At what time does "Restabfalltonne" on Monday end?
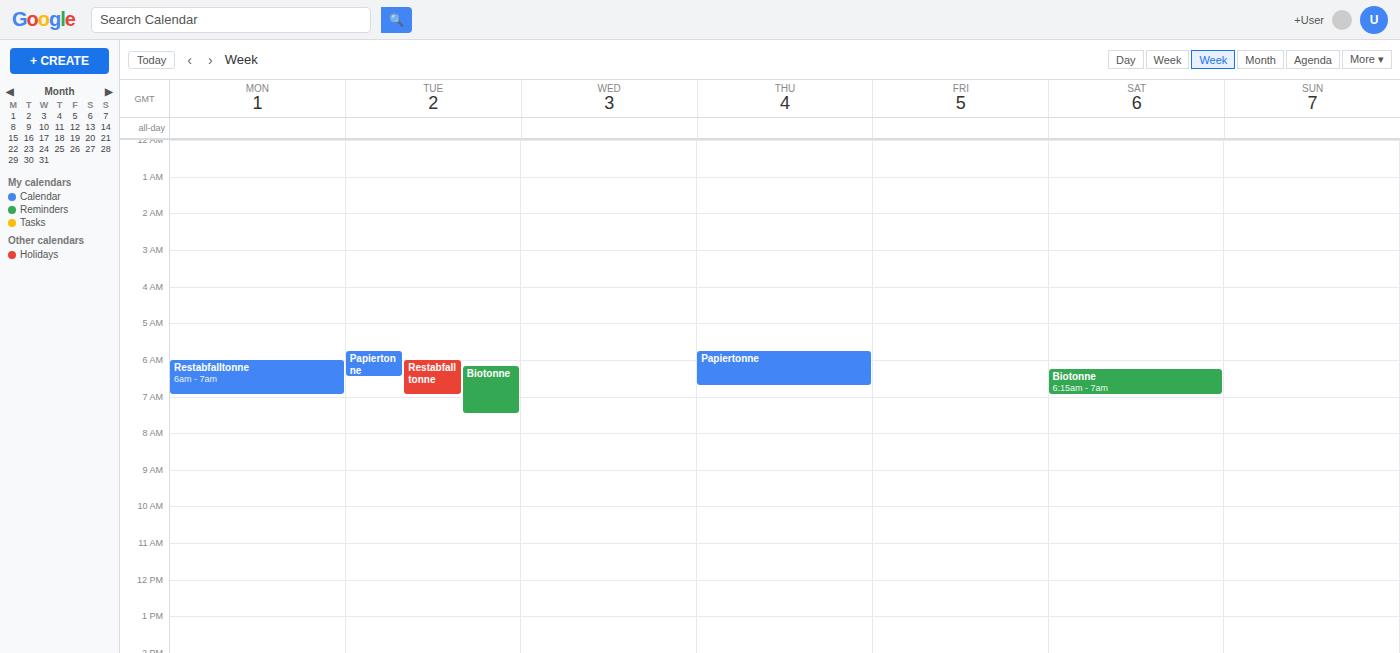
7:00 AM